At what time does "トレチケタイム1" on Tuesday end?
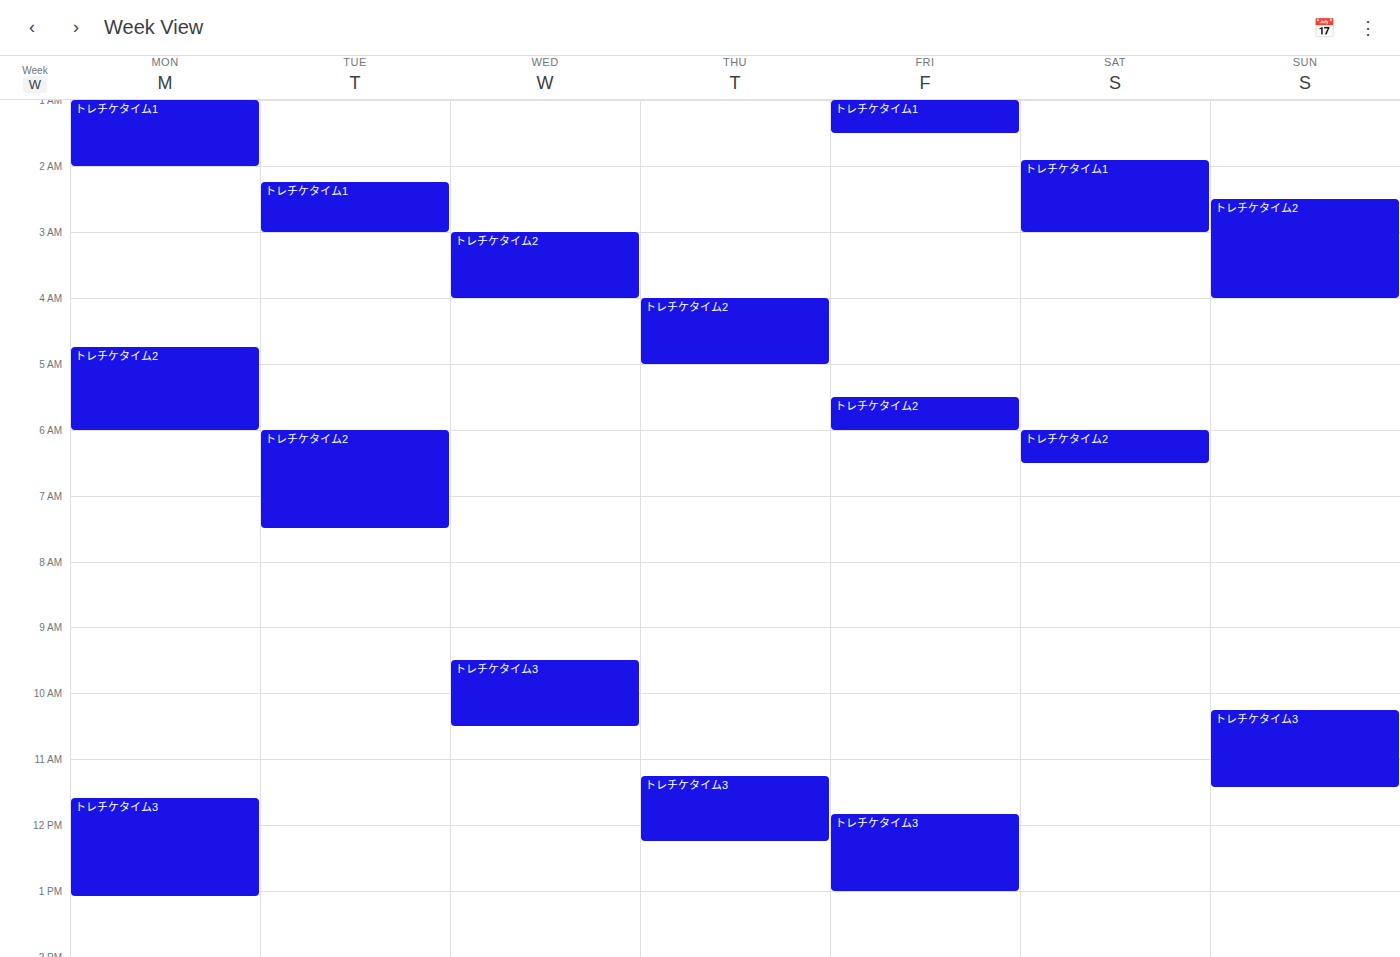
3:00 AM